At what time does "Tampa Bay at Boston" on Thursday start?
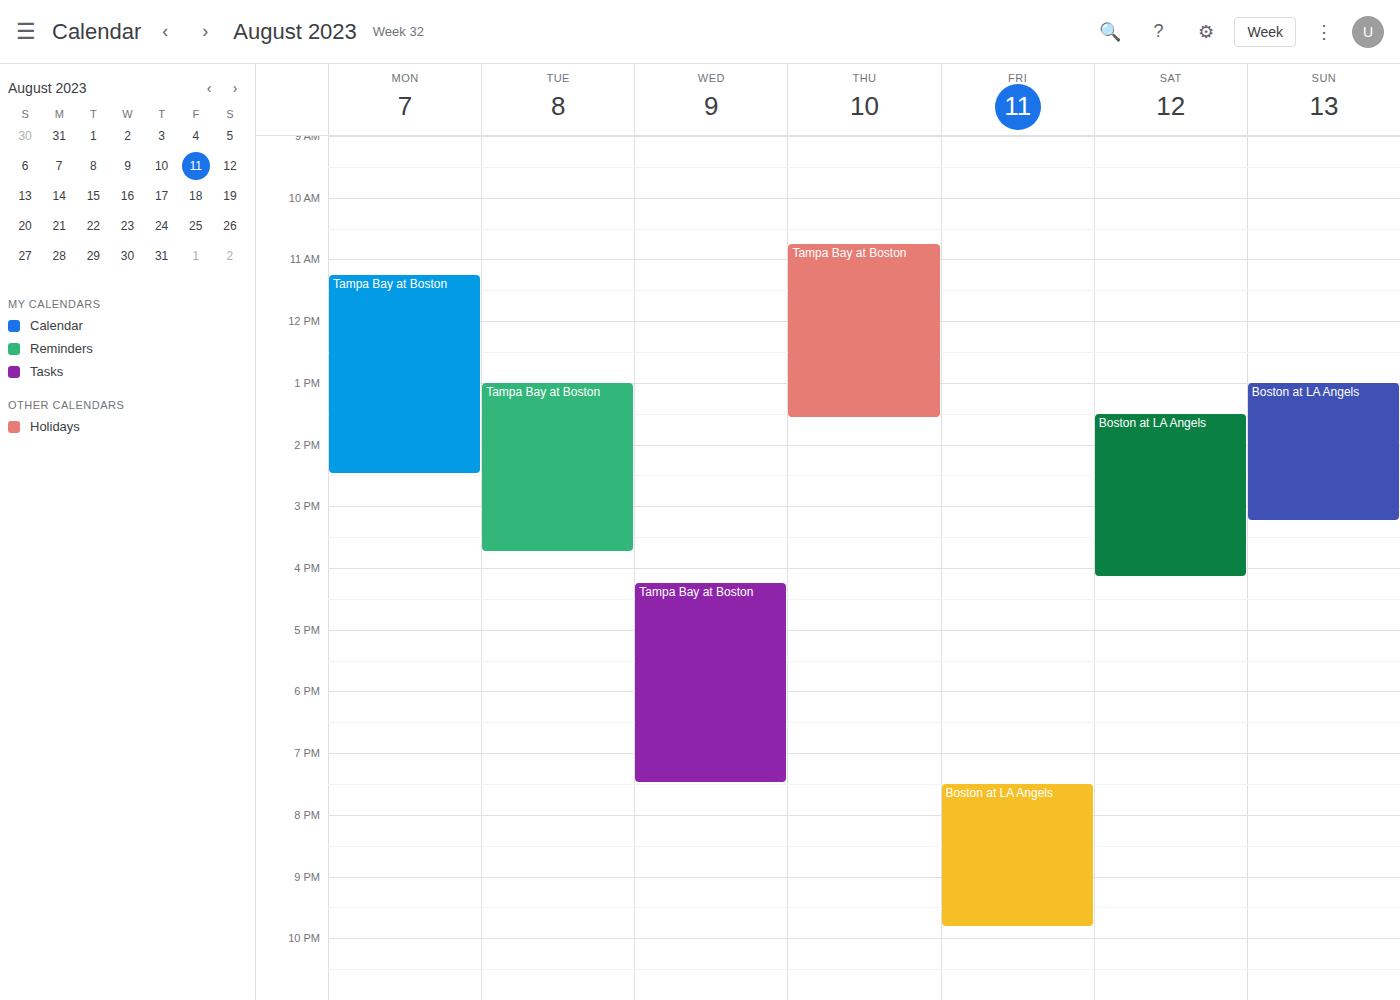
10:45 AM